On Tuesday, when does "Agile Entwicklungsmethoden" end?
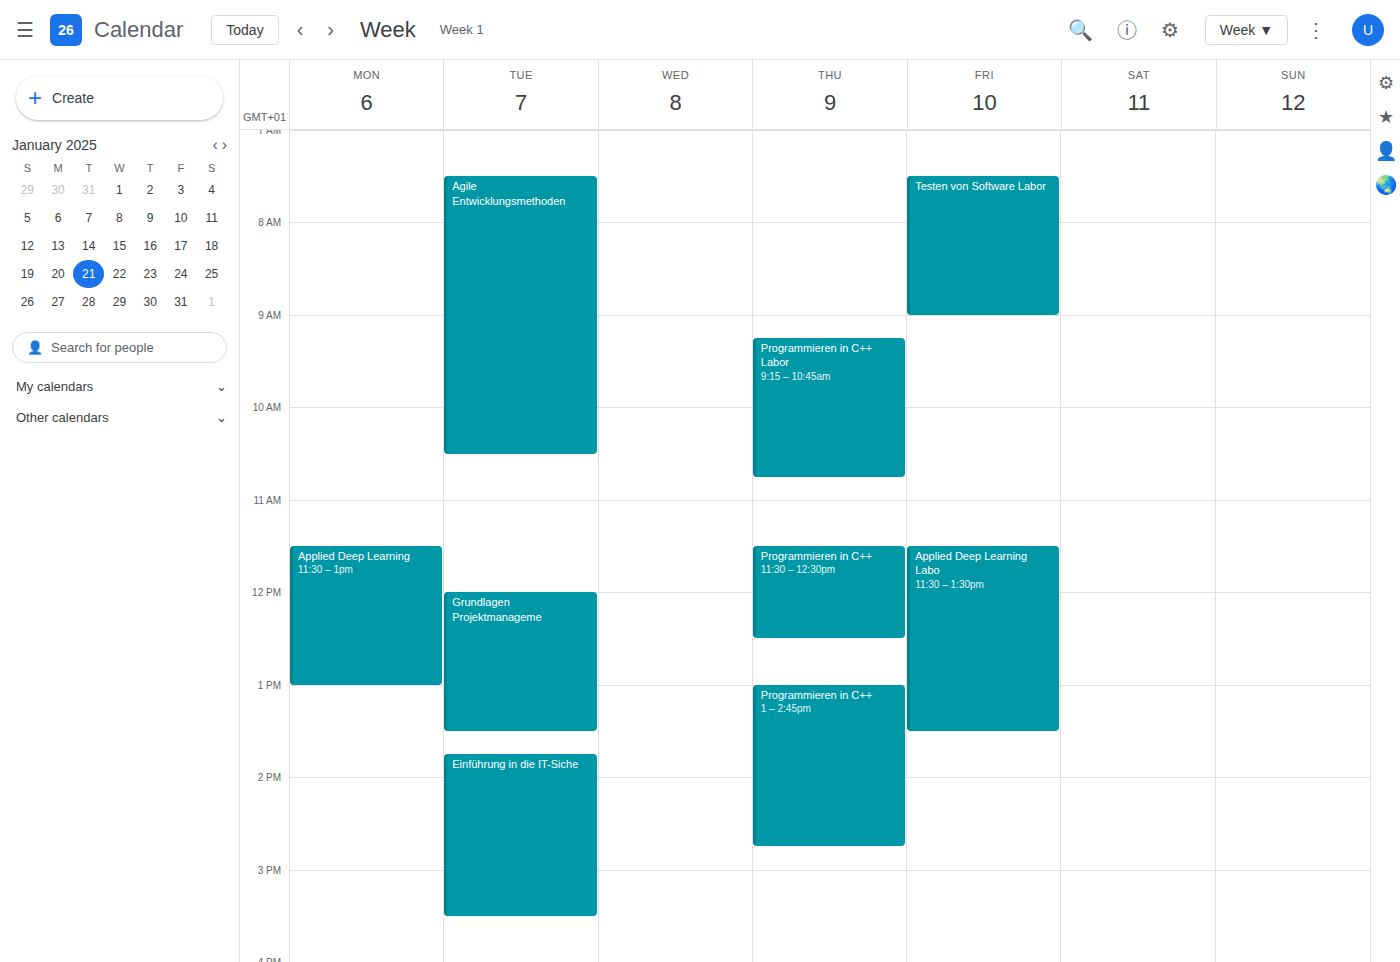
10:30 AM